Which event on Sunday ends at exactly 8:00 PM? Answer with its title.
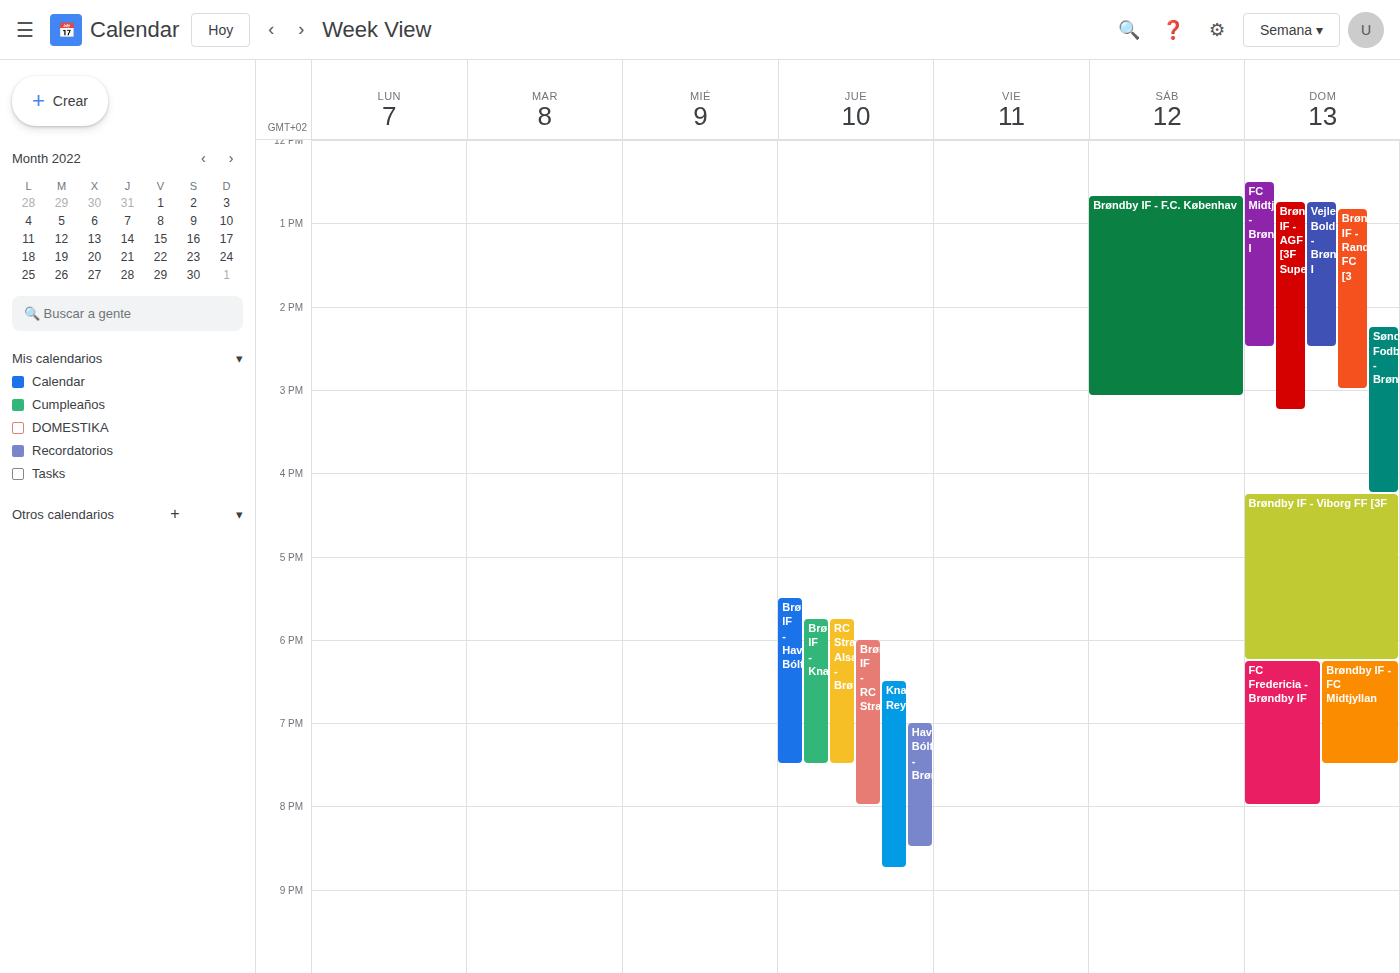
"FC Fredericia - Brøndby IF"